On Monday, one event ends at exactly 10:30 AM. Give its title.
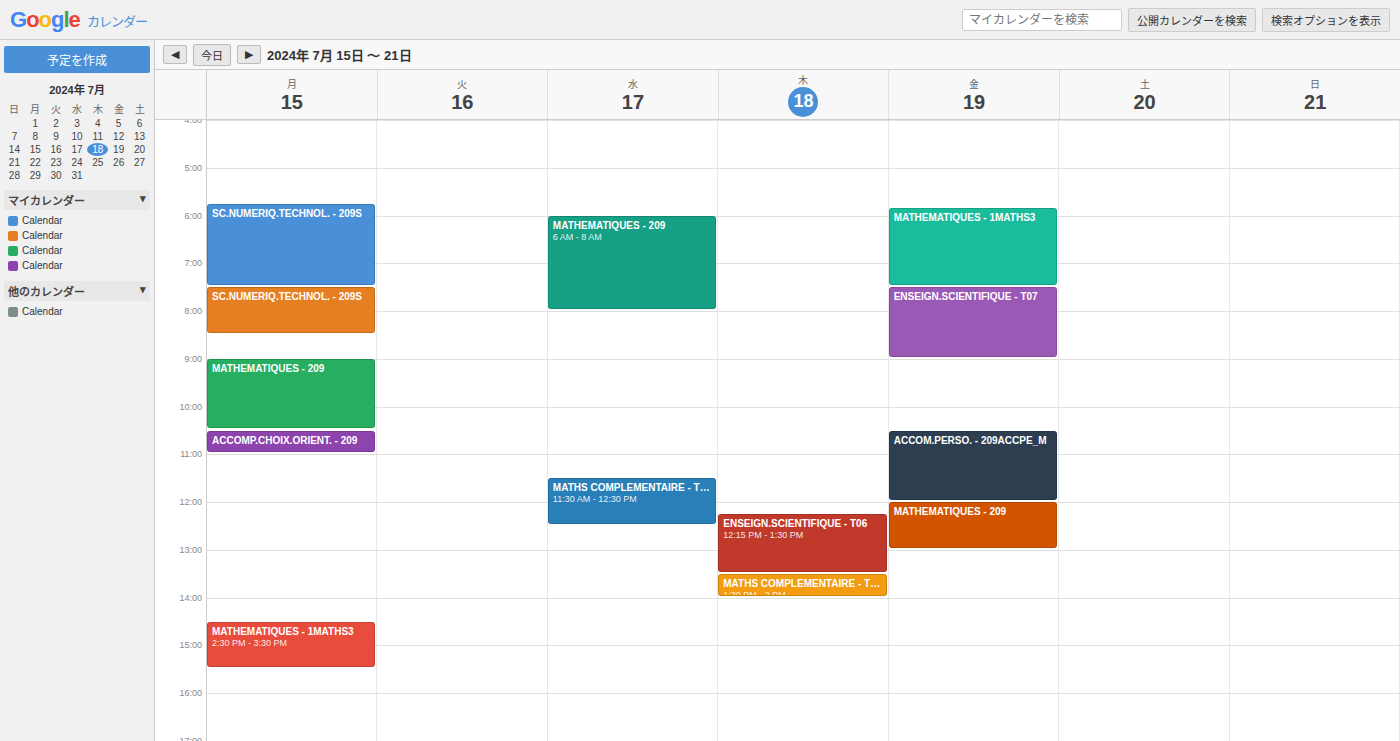
"MATHEMATIQUES - 209"